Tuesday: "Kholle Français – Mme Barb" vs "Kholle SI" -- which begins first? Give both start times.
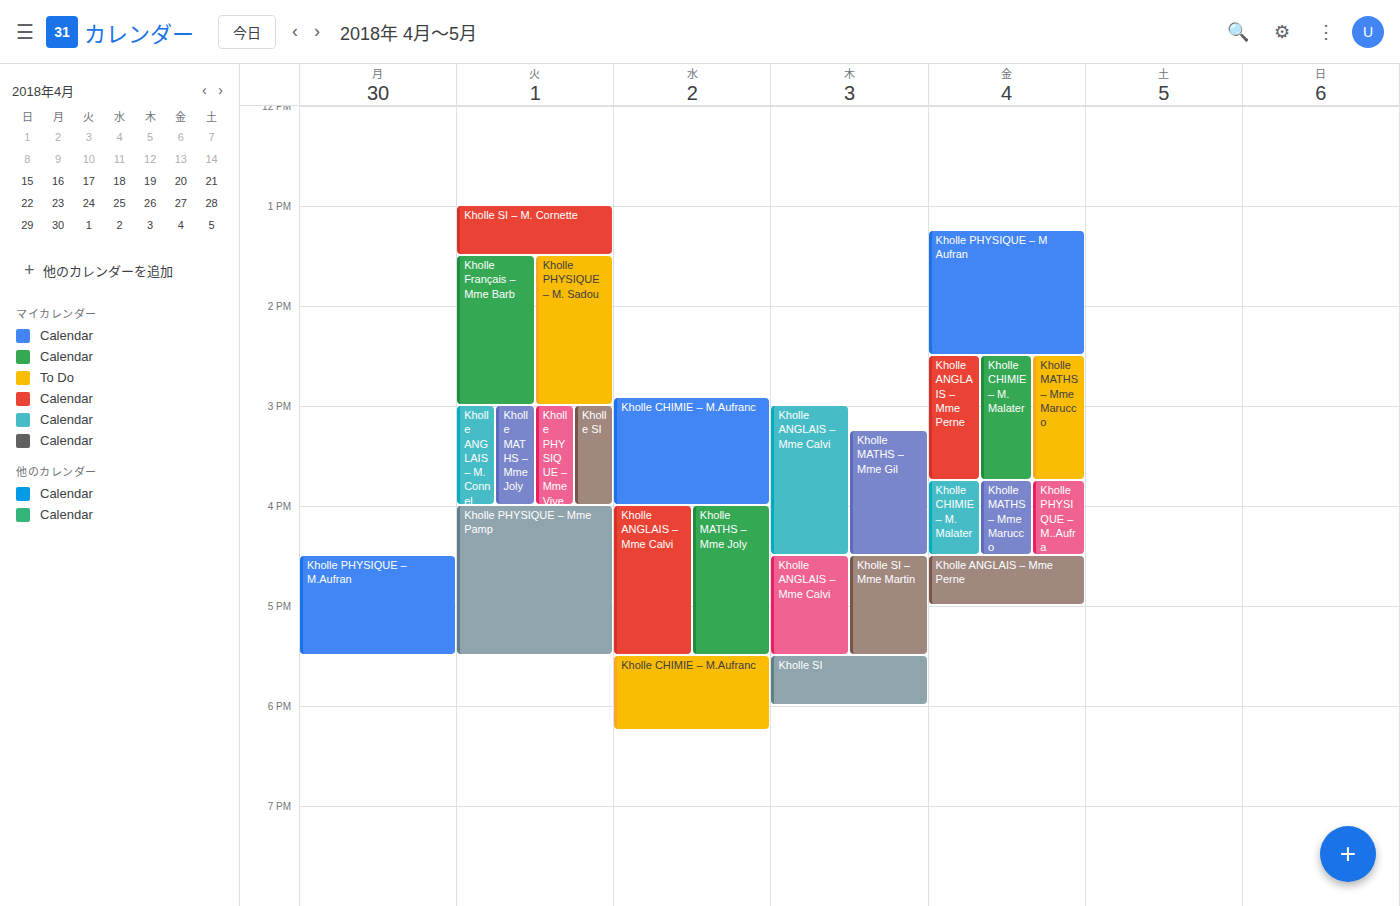
"Kholle Français – Mme Barb" 1:30 PM; "Kholle SI" 3:00 PM.